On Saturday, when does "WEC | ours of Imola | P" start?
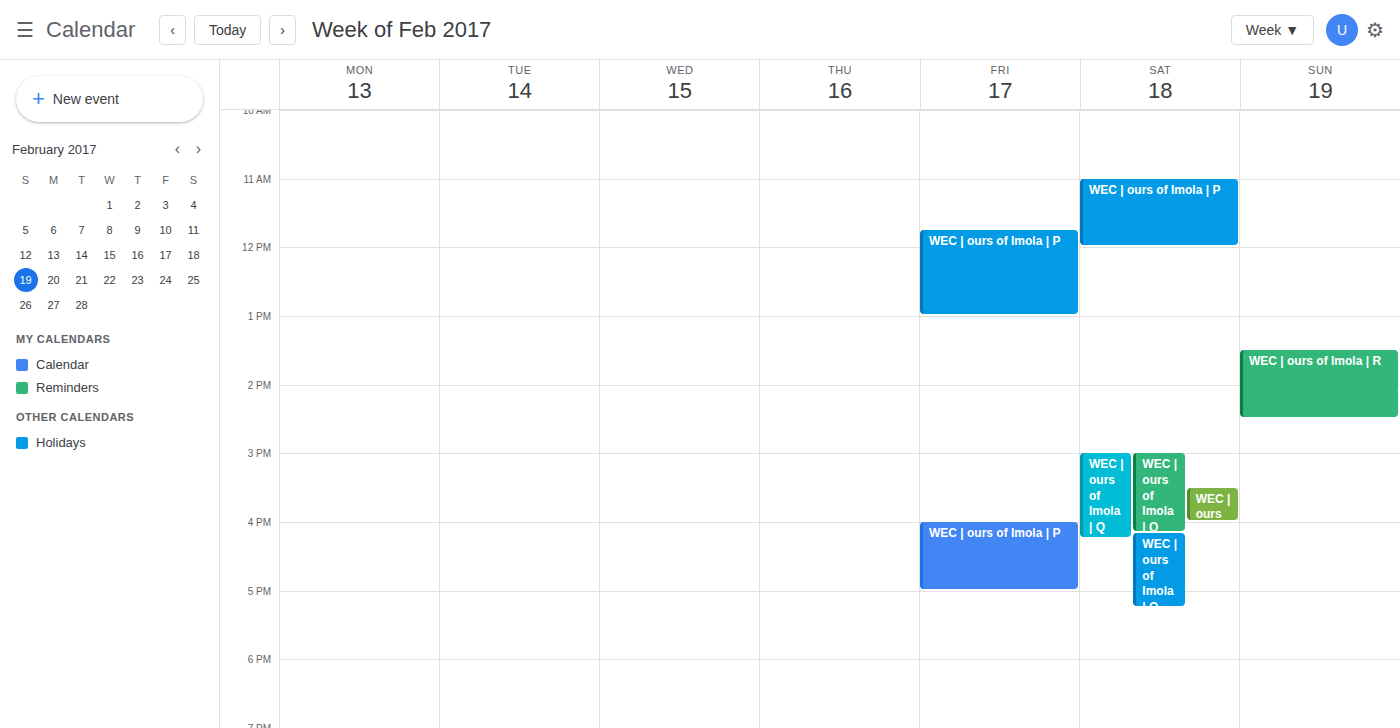
11:00